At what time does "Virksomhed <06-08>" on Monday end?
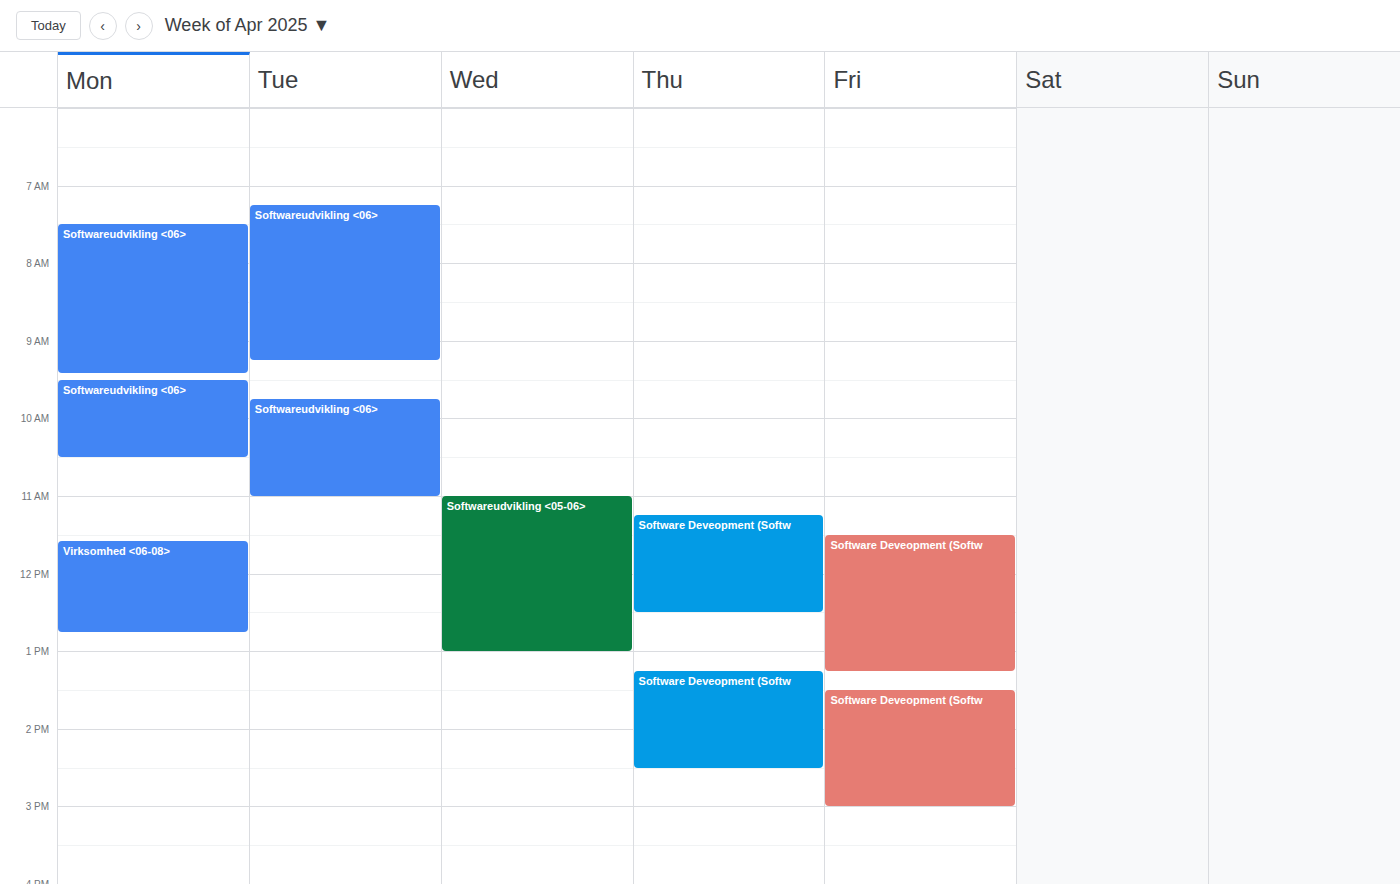
12:45 PM